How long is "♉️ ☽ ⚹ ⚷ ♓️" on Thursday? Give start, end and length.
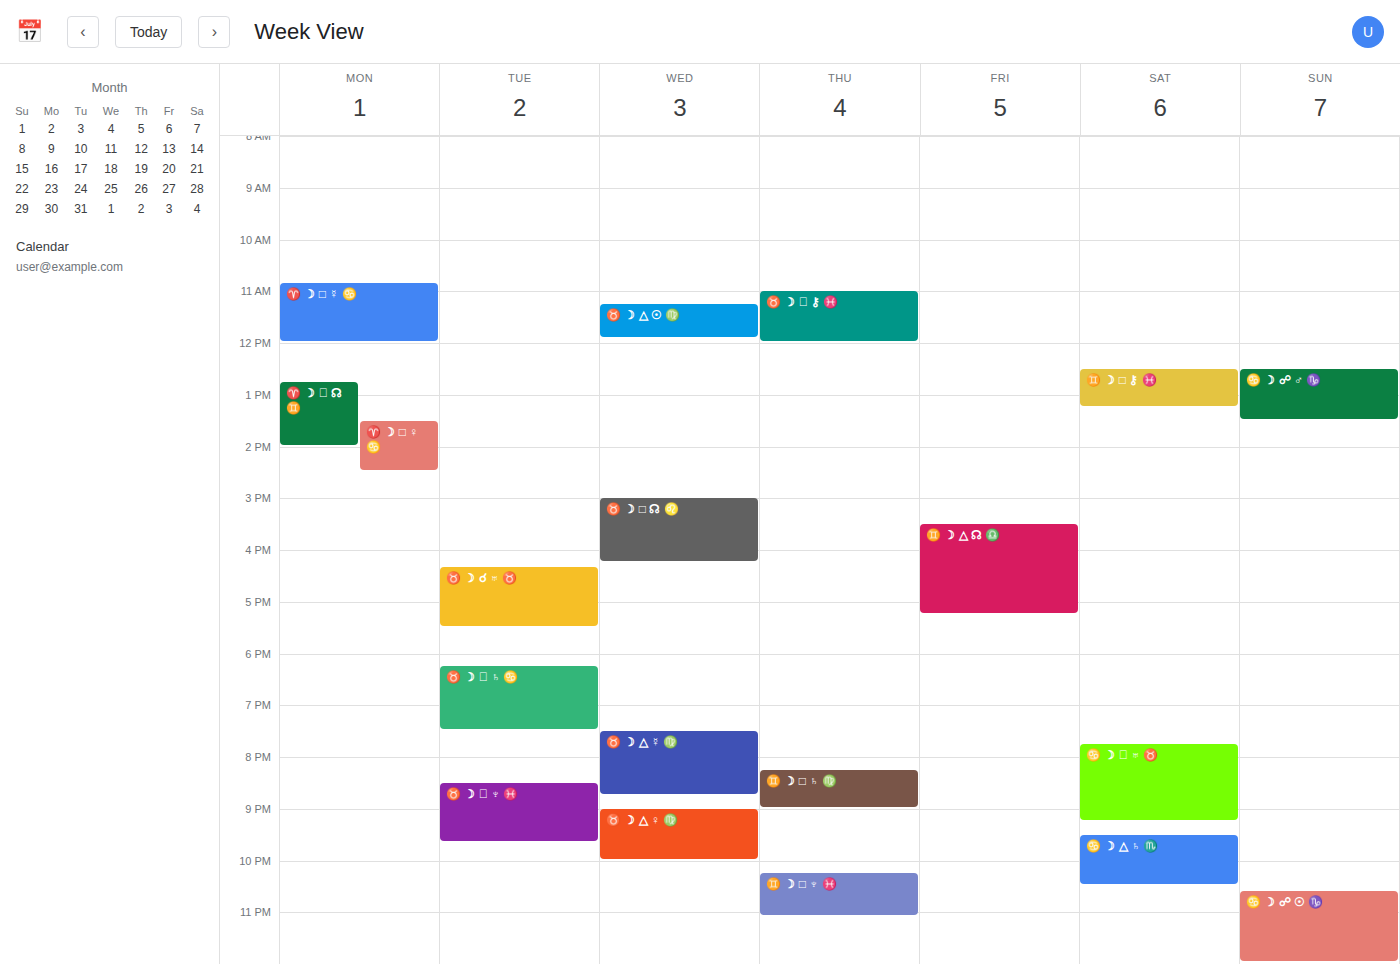
11:00 AM to 12:00 PM, 1 hour